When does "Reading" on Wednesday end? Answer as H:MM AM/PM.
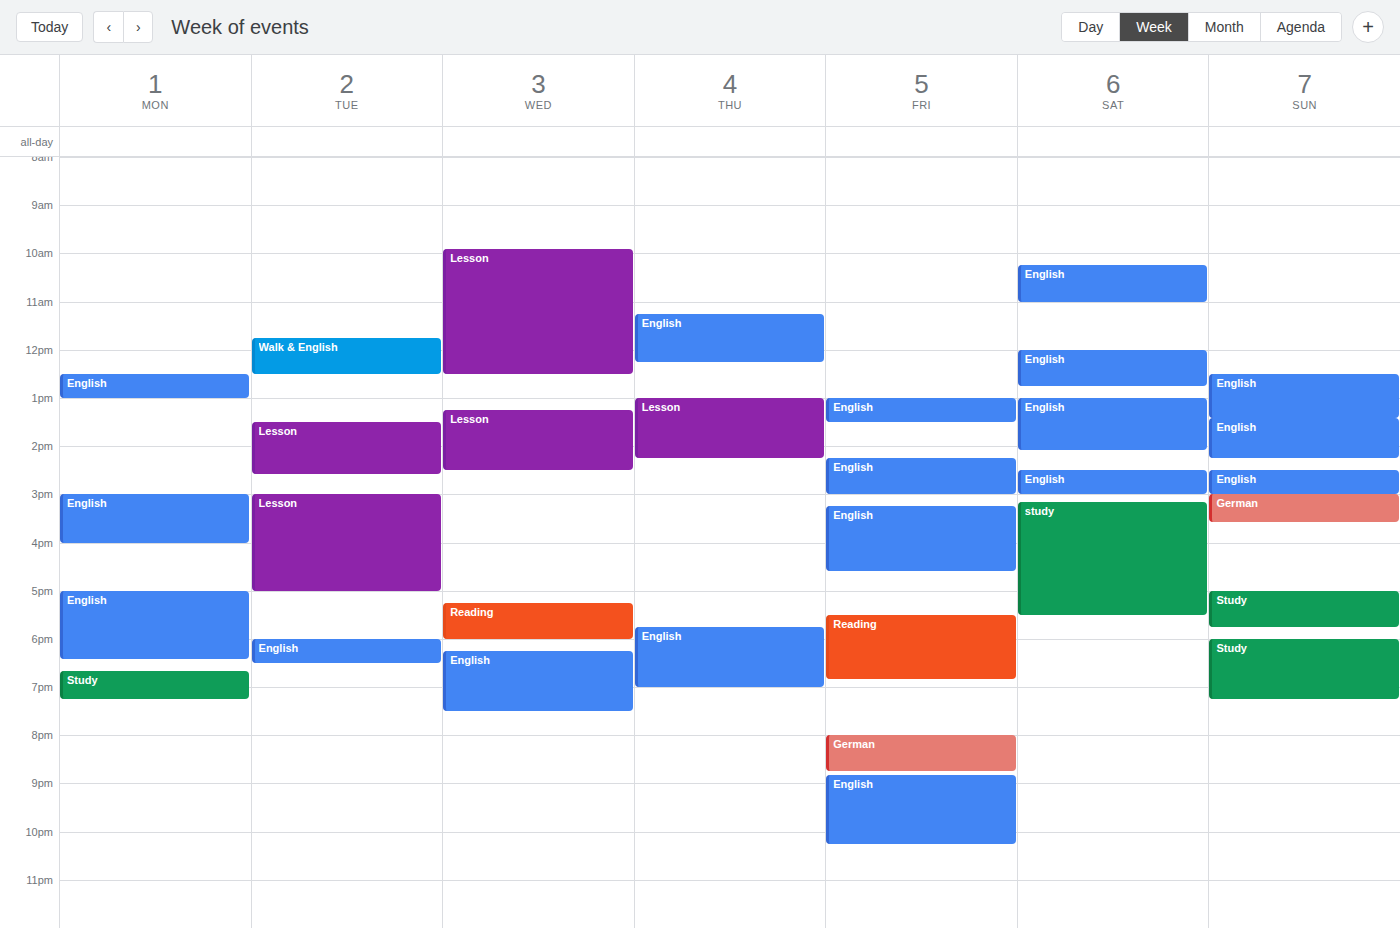
6:00 PM